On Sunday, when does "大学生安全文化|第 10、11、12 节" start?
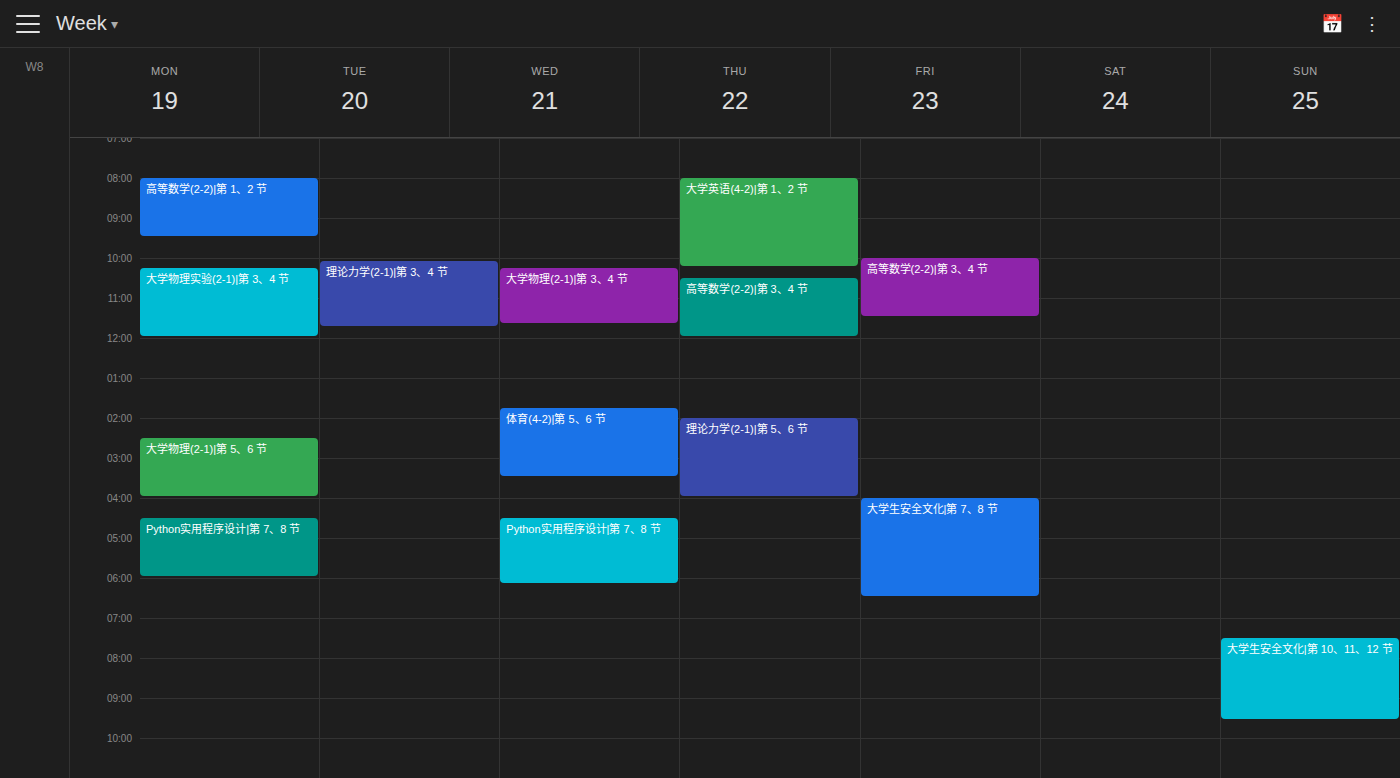
19:30